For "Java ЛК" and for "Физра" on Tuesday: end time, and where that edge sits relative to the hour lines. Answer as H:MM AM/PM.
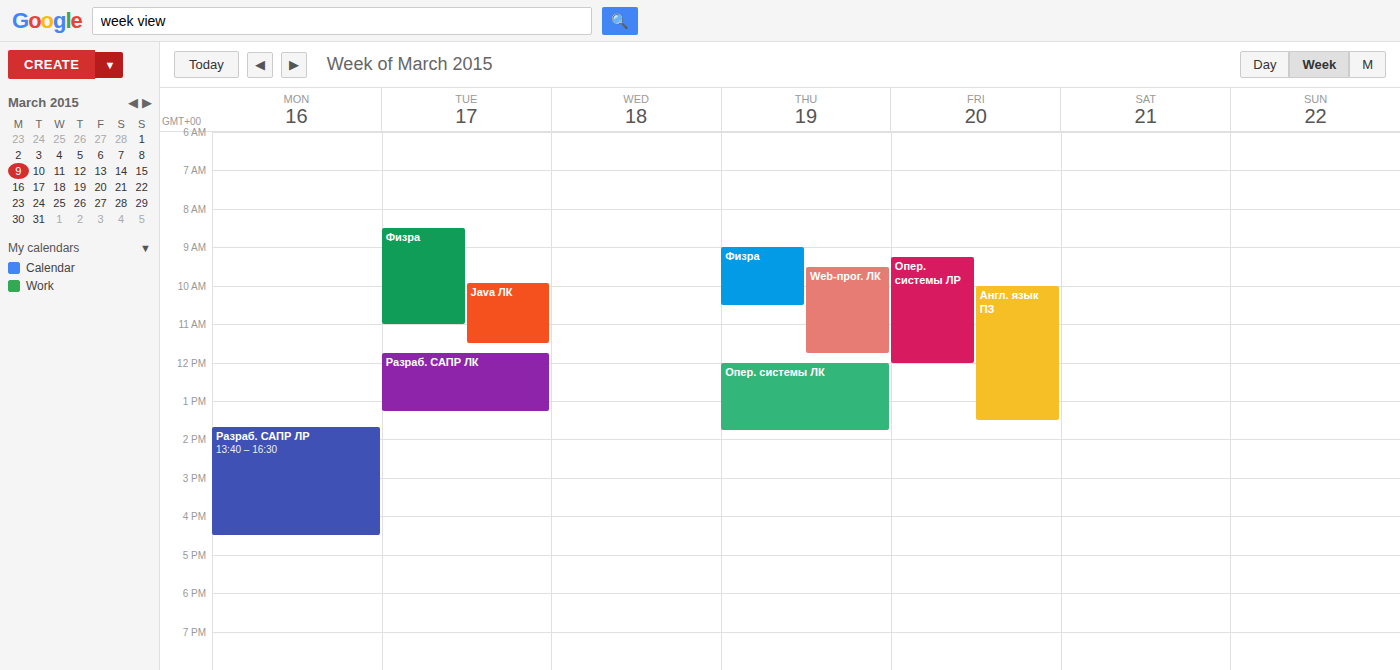
"Java ЛК": 11:30 AM, halfway between the 11 AM and 12 PM lines. "Физра": 11:00 AM, exactly on the 11 AM line.